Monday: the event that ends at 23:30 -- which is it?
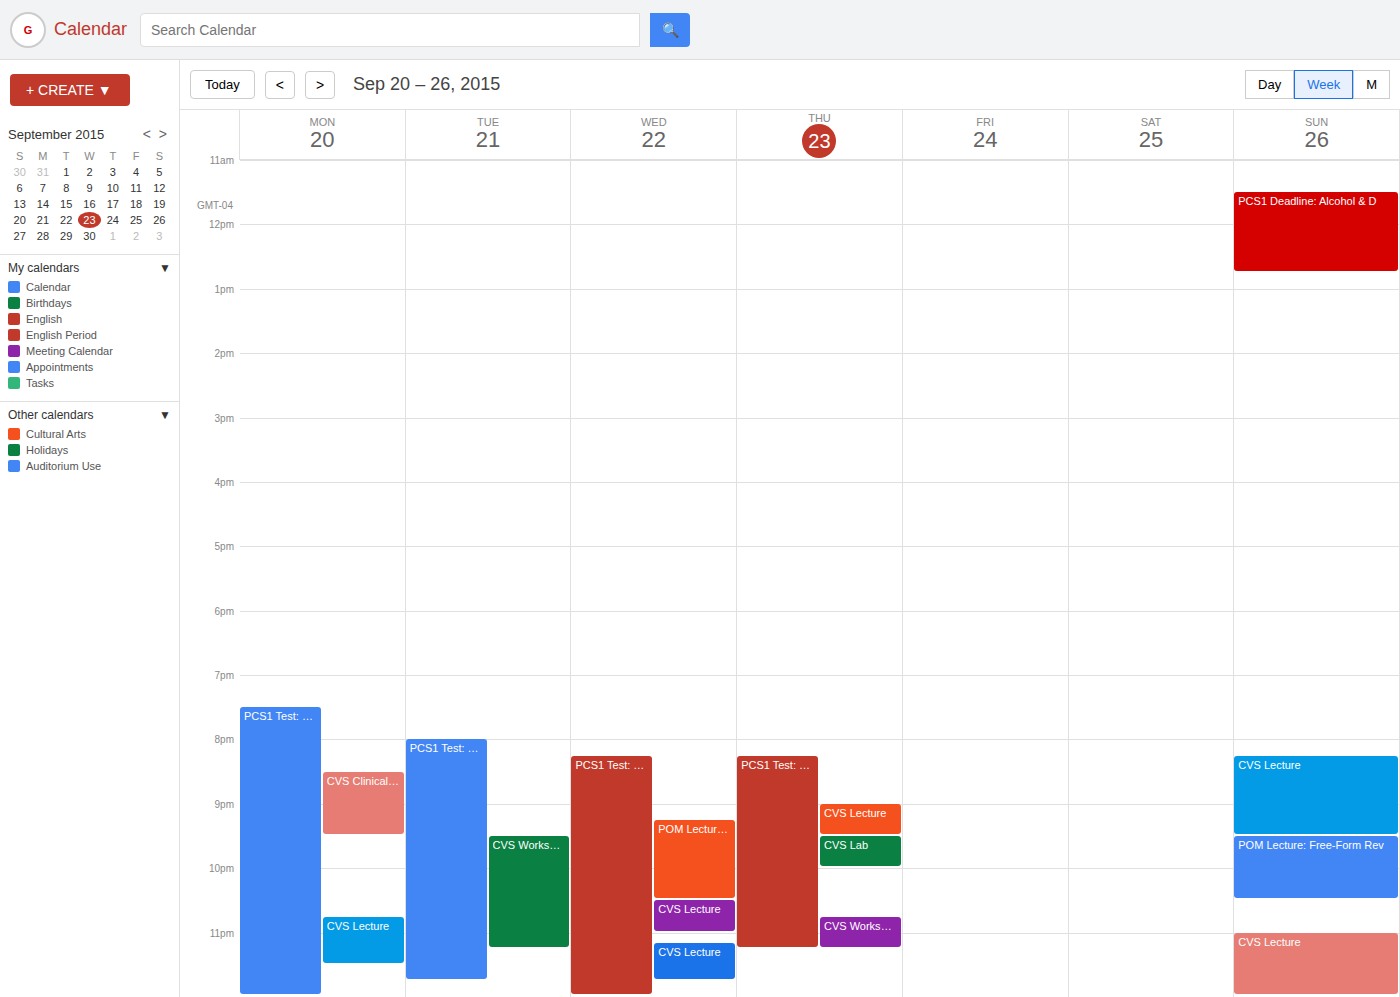
"CVS Lecture"